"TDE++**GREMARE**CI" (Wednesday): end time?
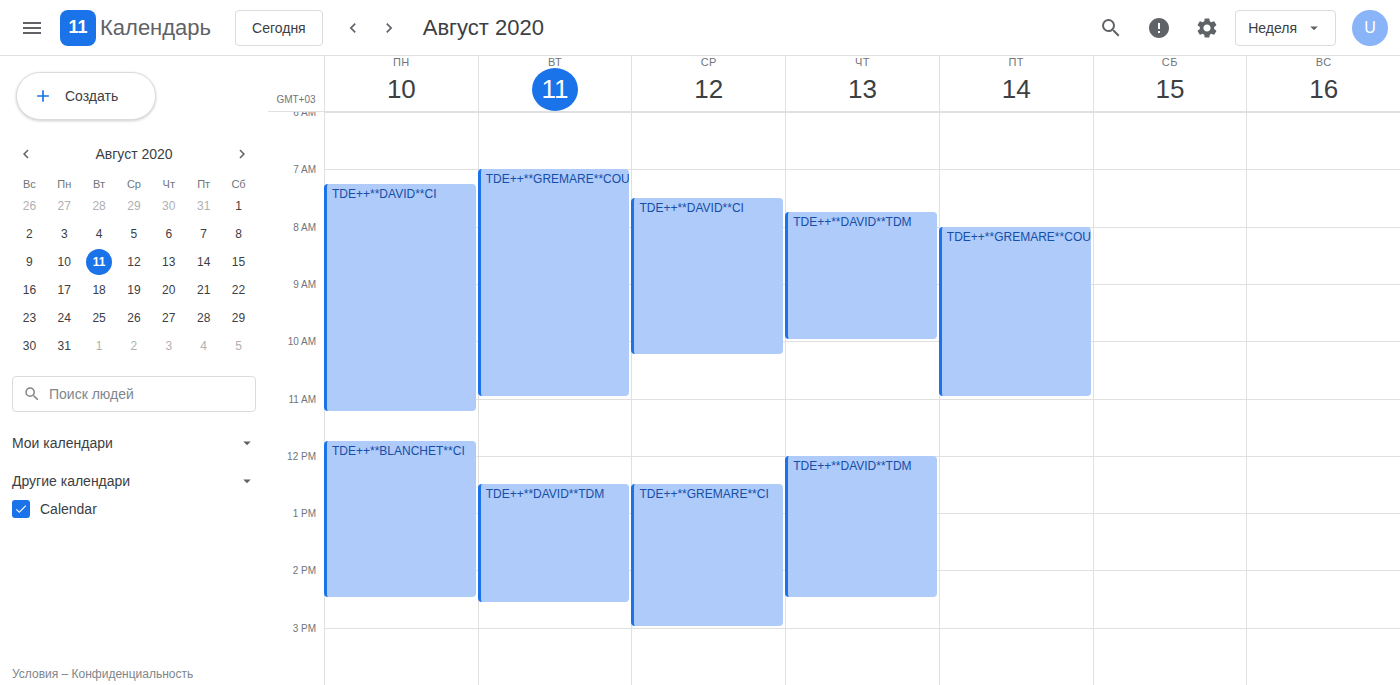
3:00 PM